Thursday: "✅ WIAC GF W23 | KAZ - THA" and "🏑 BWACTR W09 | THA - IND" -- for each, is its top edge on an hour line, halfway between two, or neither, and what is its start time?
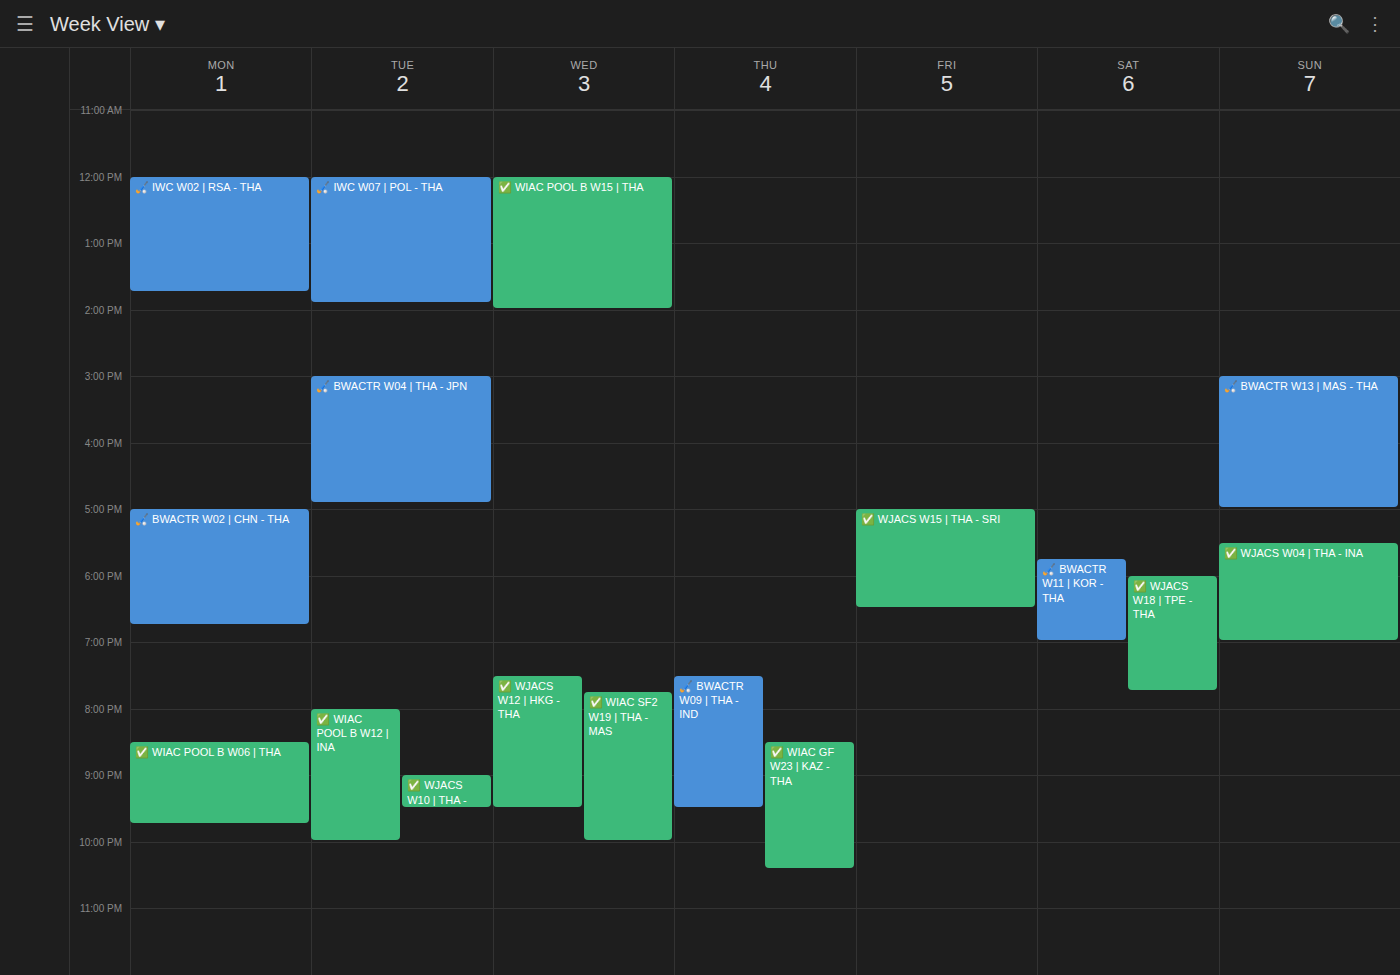
"✅ WIAC GF W23 | KAZ - THA": 8:30 PM, halfway between the 8 PM and 9 PM lines. "🏑 BWACTR W09 | THA - IND": 7:30 PM, halfway between the 7 PM and 8 PM lines.